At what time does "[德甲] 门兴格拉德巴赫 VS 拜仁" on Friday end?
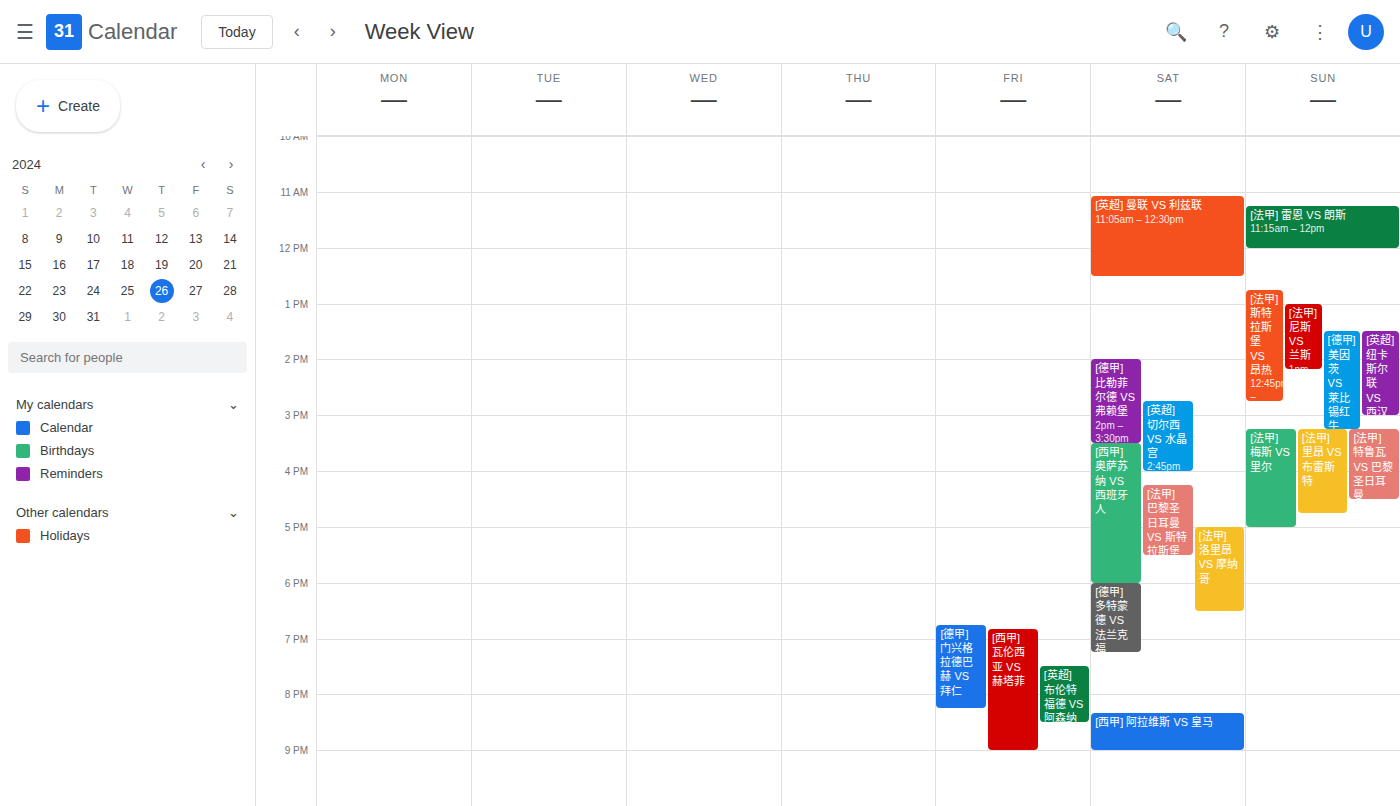
8:15 PM